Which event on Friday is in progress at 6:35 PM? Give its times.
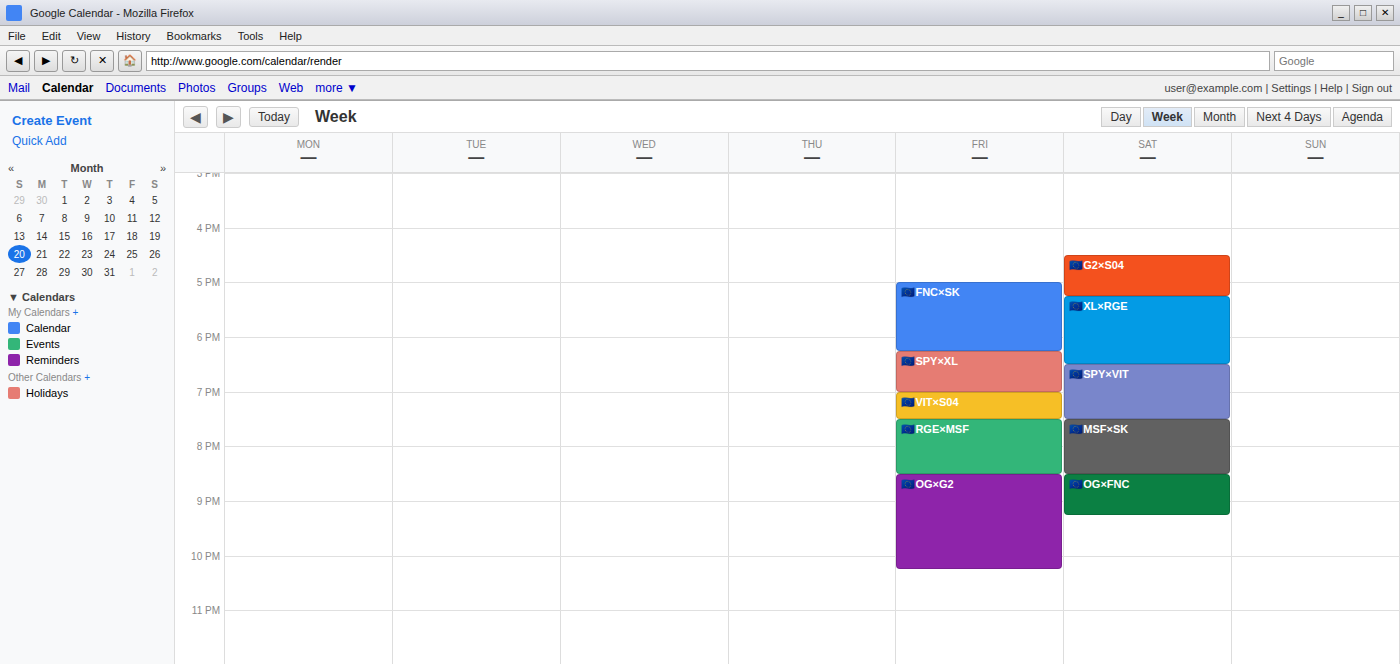
"🇪🇺SPY×XL", 6:15 PM to 7:00 PM